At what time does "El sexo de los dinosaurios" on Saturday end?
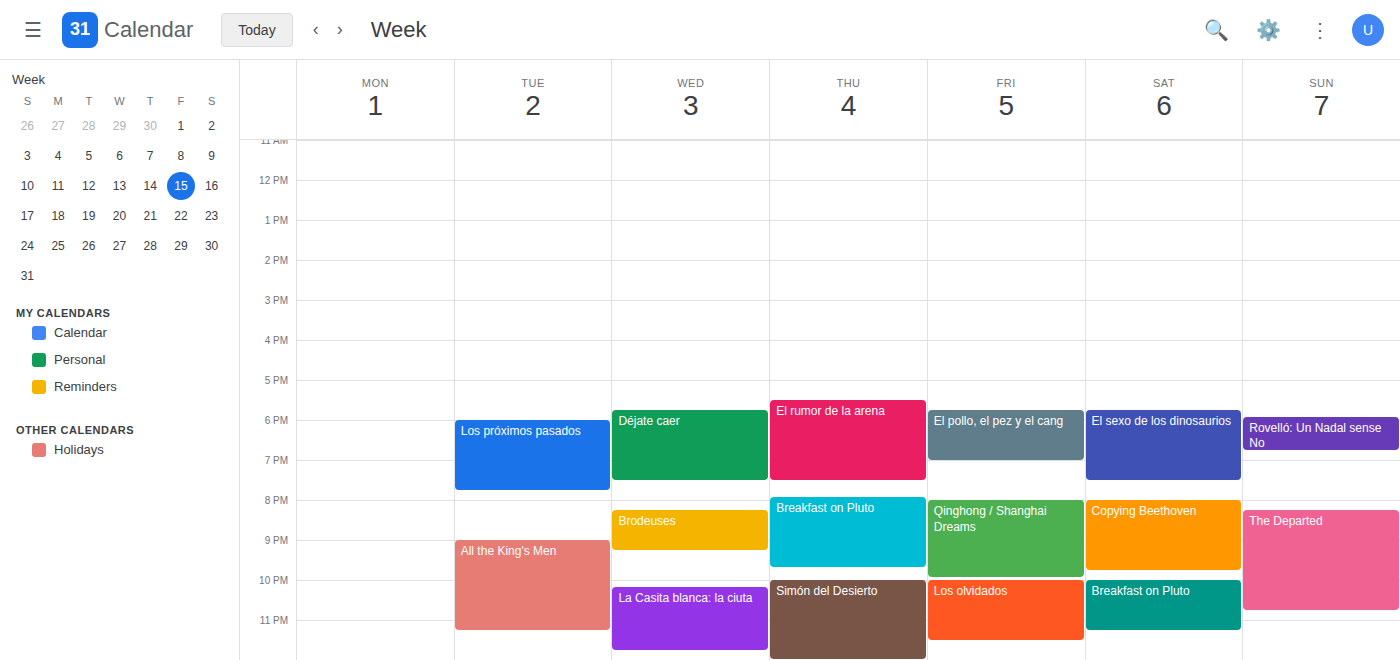
7:30 PM